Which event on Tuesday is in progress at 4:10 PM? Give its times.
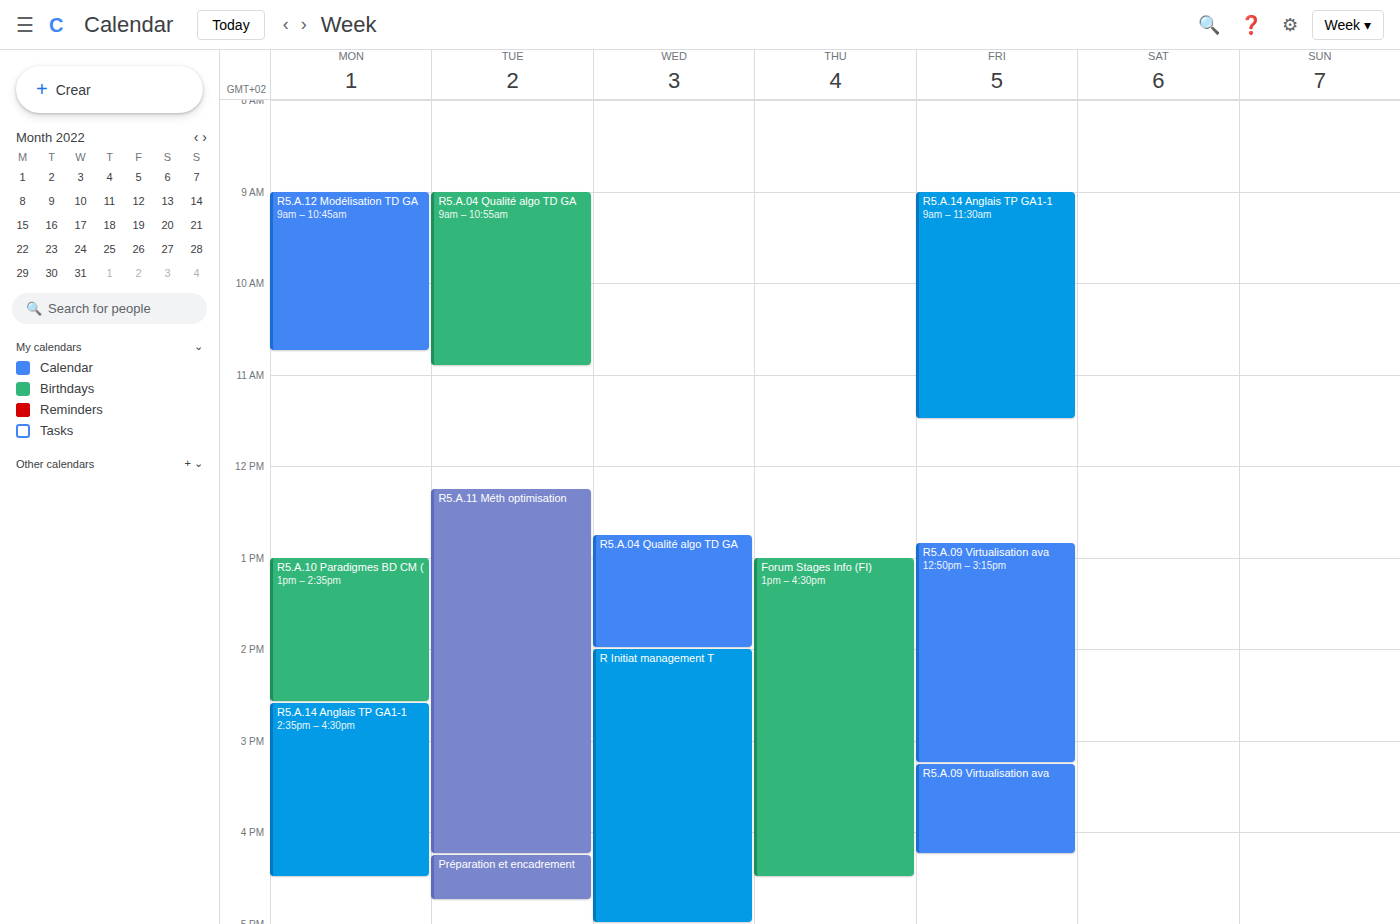
"R5.A.11 Méth optimisation", 12:15 PM to 4:15 PM